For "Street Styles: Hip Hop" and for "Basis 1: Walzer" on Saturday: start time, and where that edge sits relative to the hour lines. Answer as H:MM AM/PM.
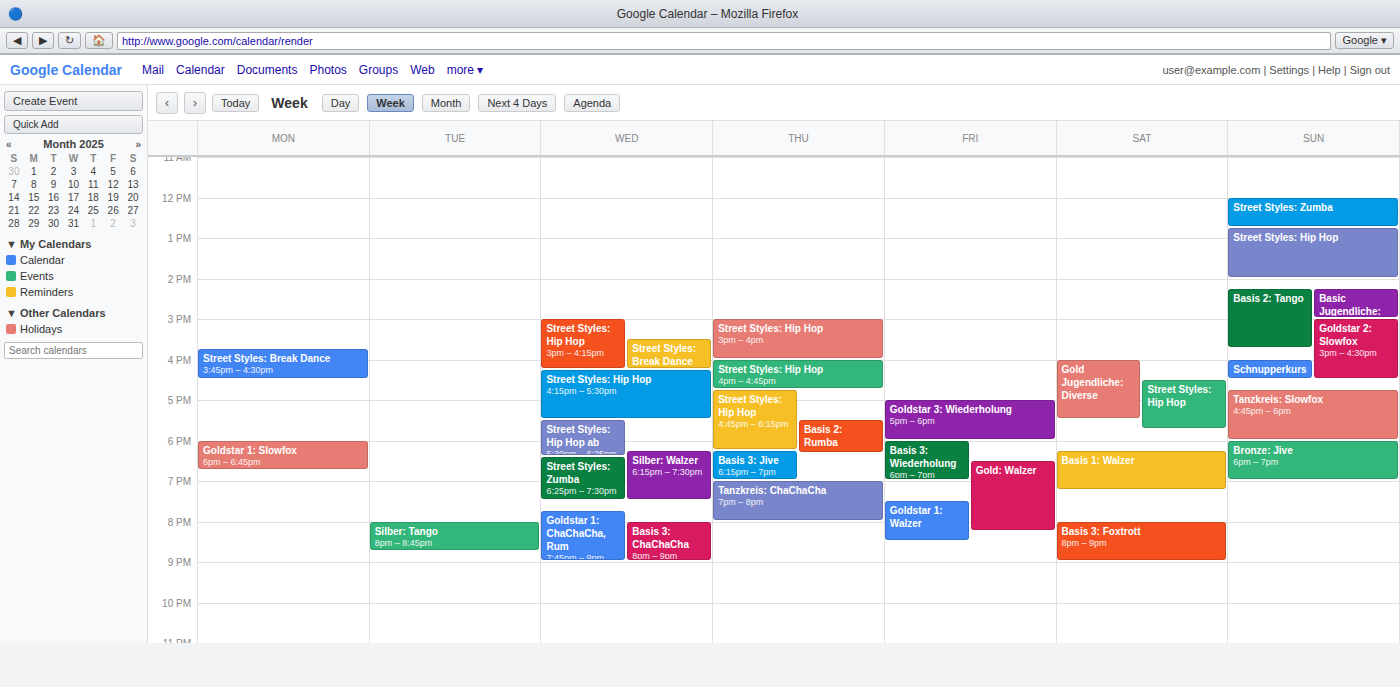
"Street Styles: Hip Hop": 4:30 PM, halfway between the 4 PM and 5 PM lines. "Basis 1: Walzer": 6:15 PM, neither: a quarter of the way from the 6 PM line to the 7 PM line.